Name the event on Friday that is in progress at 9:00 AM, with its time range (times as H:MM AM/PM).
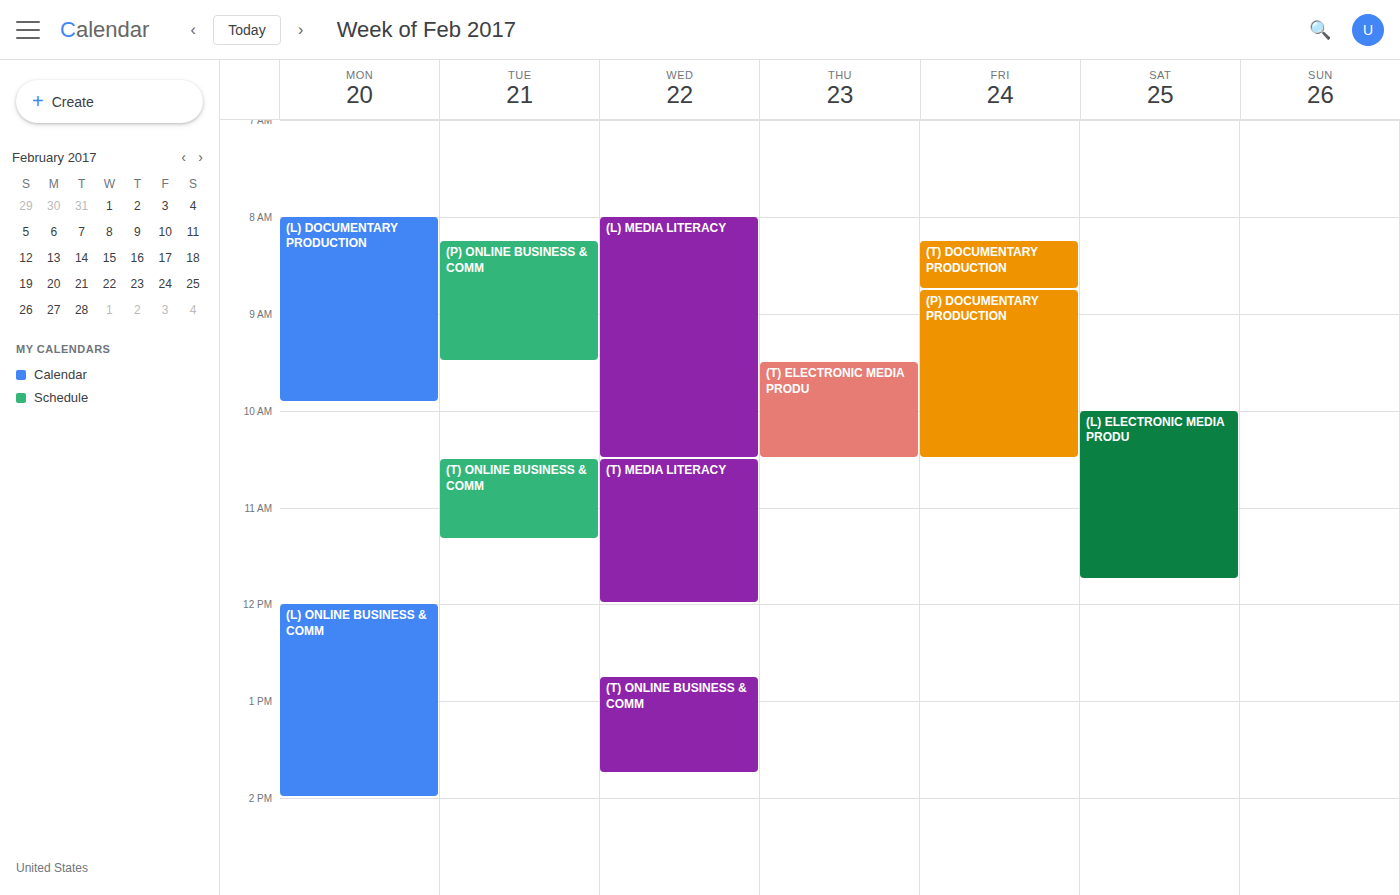
"(P) DOCUMENTARY PRODUCTION", 8:45 AM to 10:30 AM